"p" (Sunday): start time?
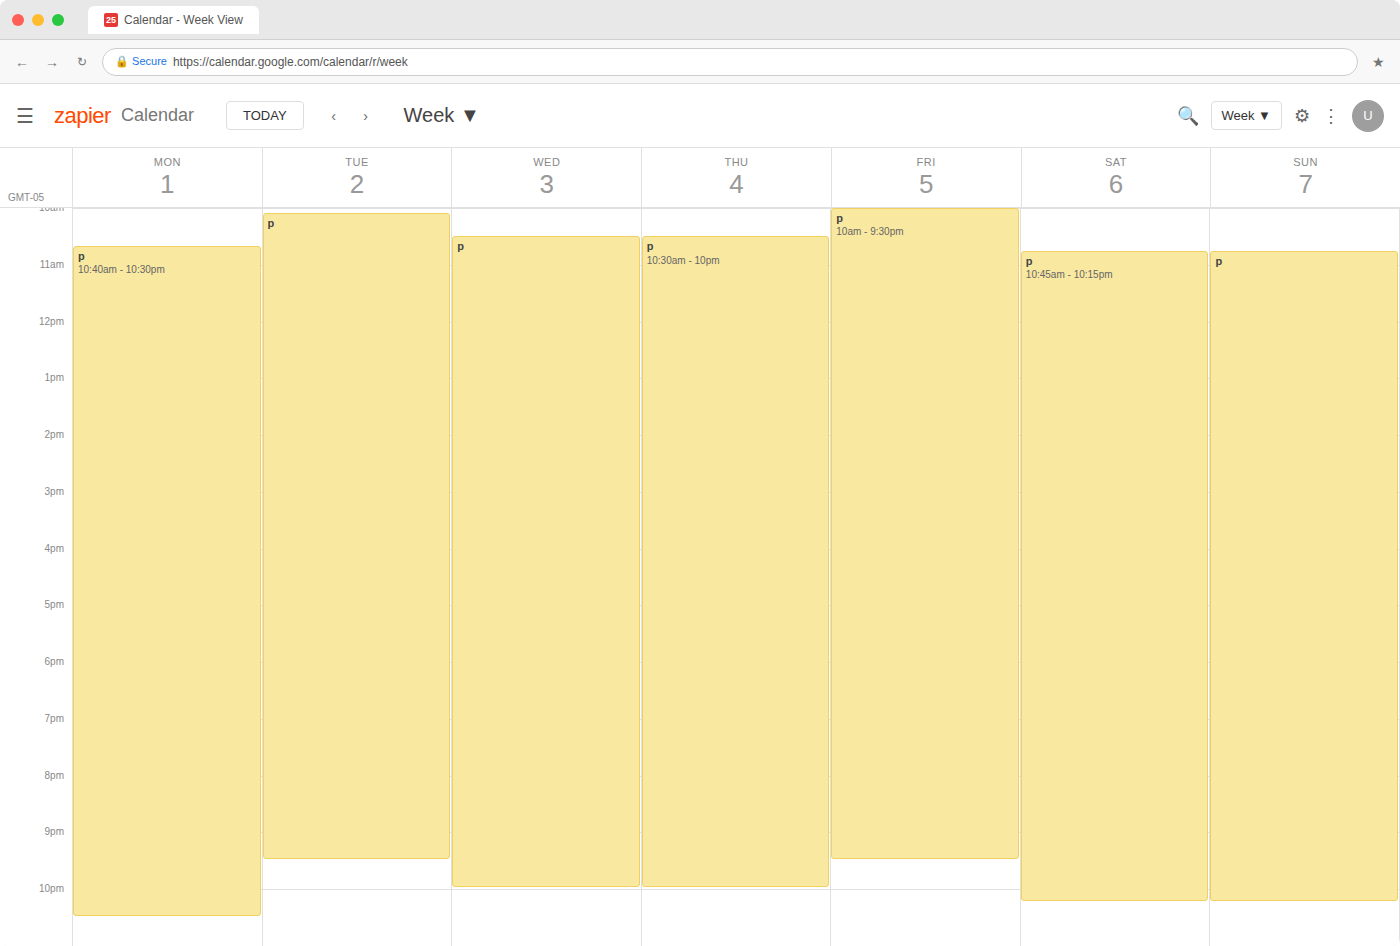
10:45 AM